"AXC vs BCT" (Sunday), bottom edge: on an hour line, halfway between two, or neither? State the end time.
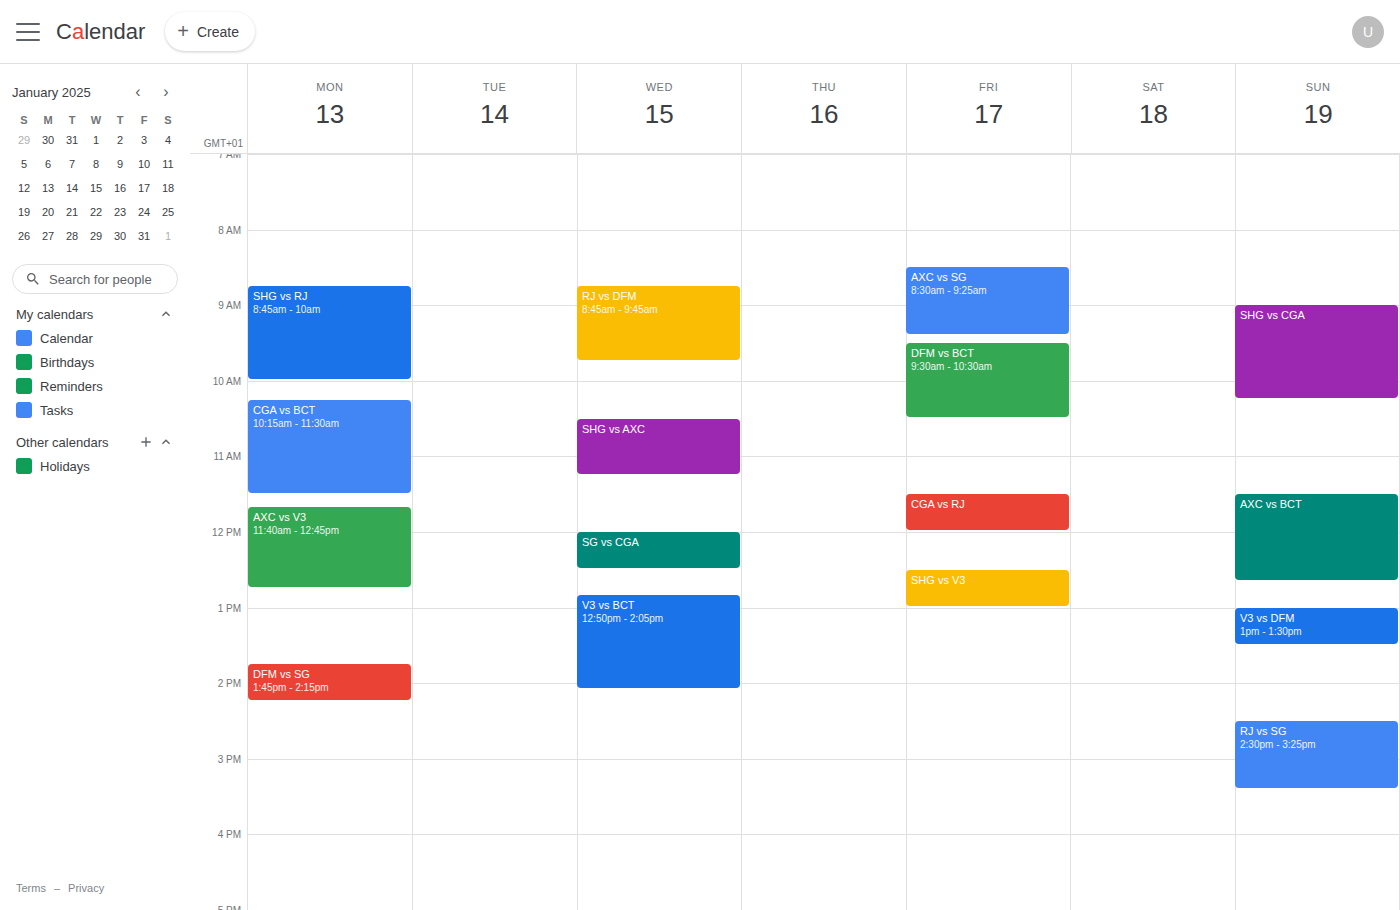
12:40 PM -- neither: 40 minutes below the 12 PM line and 20 minutes above the 1 PM line.